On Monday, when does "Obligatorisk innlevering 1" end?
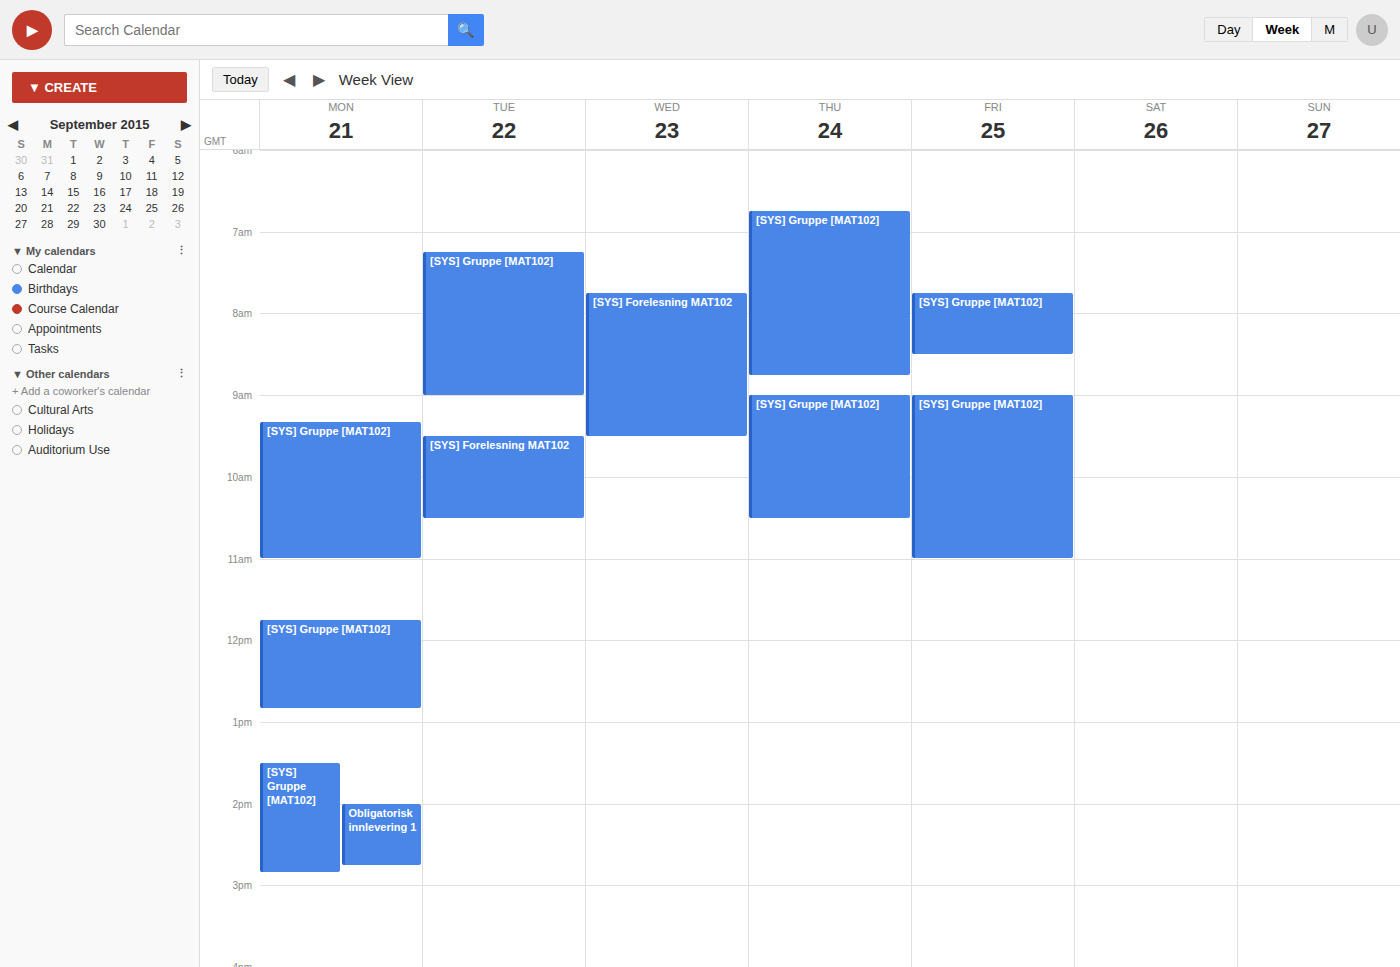
2:45 PM